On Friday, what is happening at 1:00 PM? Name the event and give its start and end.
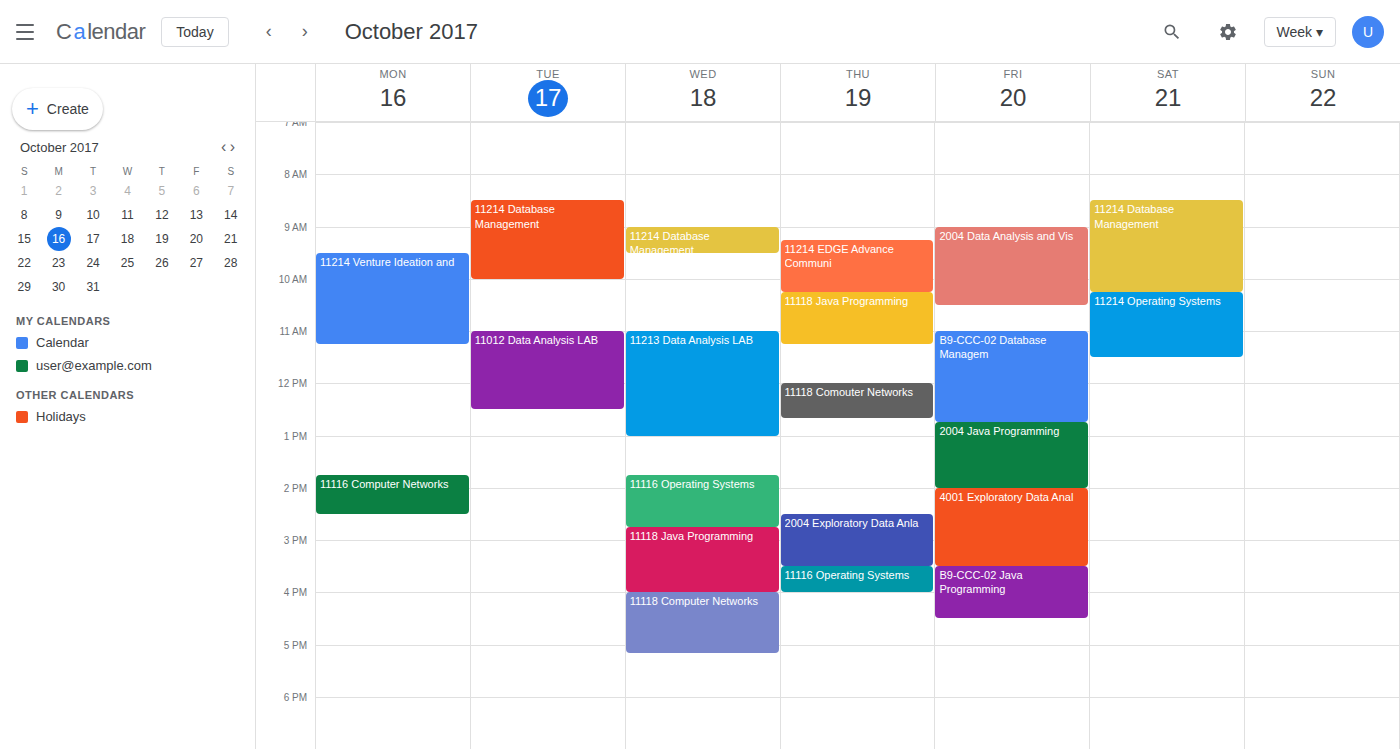
"2004 Java Programming", 12:45 PM to 2:00 PM